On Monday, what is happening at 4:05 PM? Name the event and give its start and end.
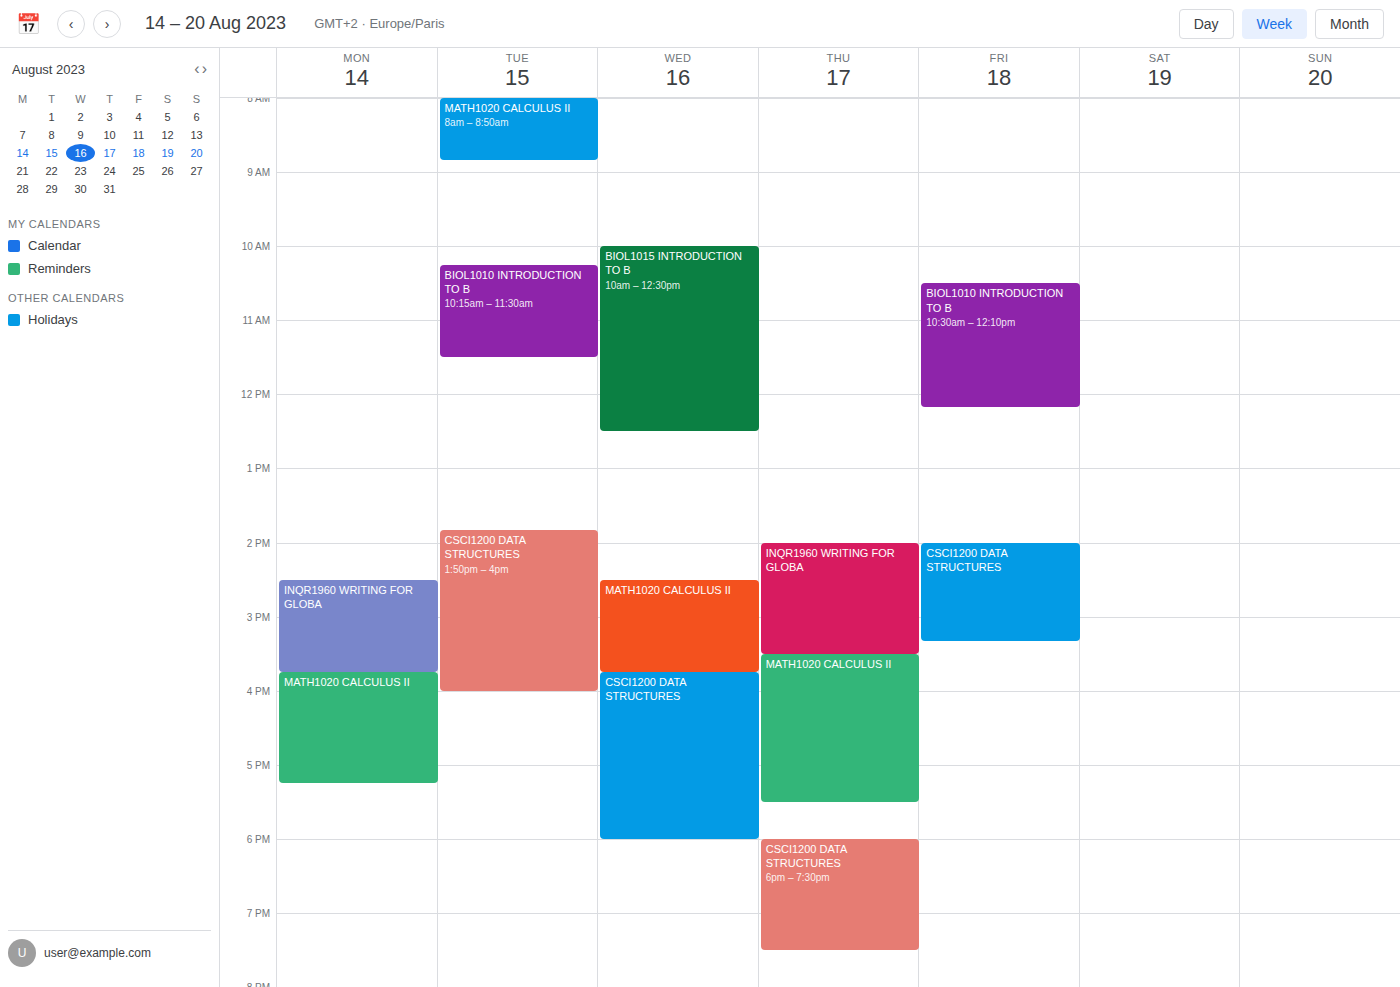
"MATH1020 CALCULUS II", 3:45 PM to 5:15 PM